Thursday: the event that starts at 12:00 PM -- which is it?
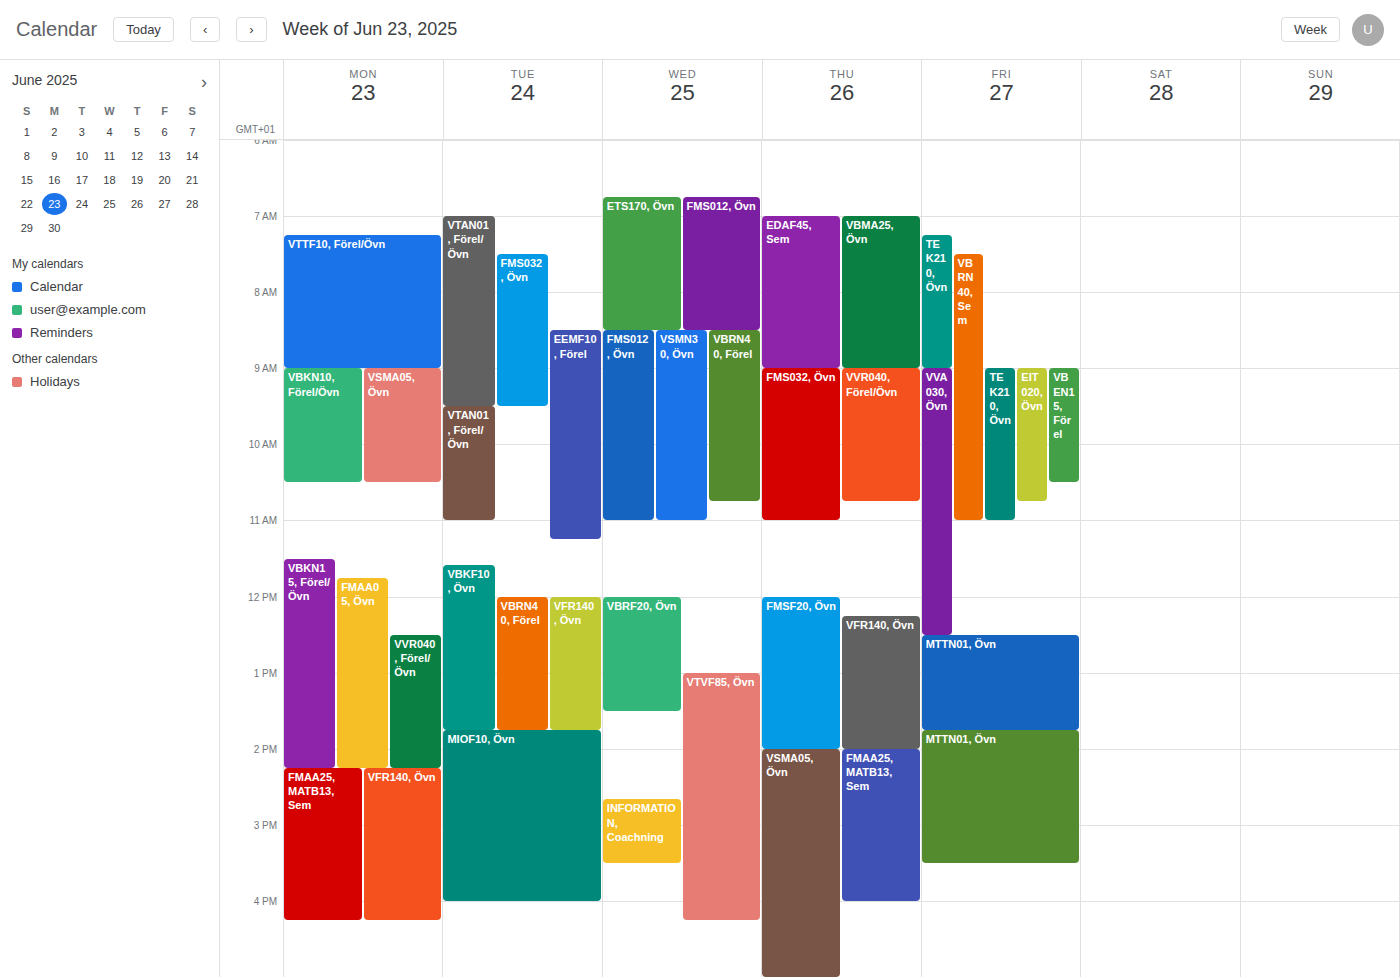
"FMSF20, Övn"